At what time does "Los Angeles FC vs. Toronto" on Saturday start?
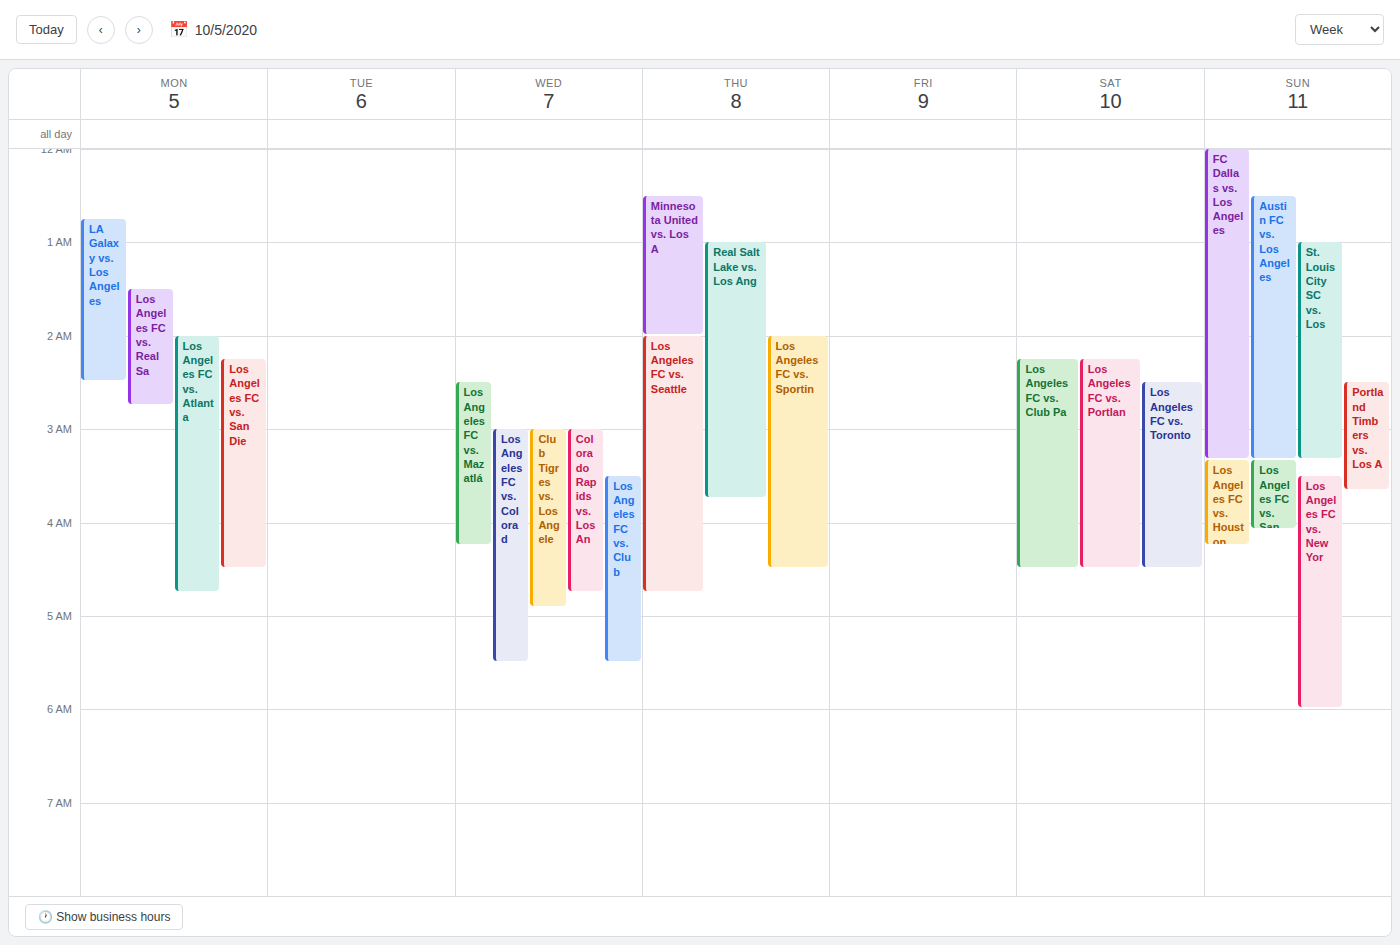
2:30 AM